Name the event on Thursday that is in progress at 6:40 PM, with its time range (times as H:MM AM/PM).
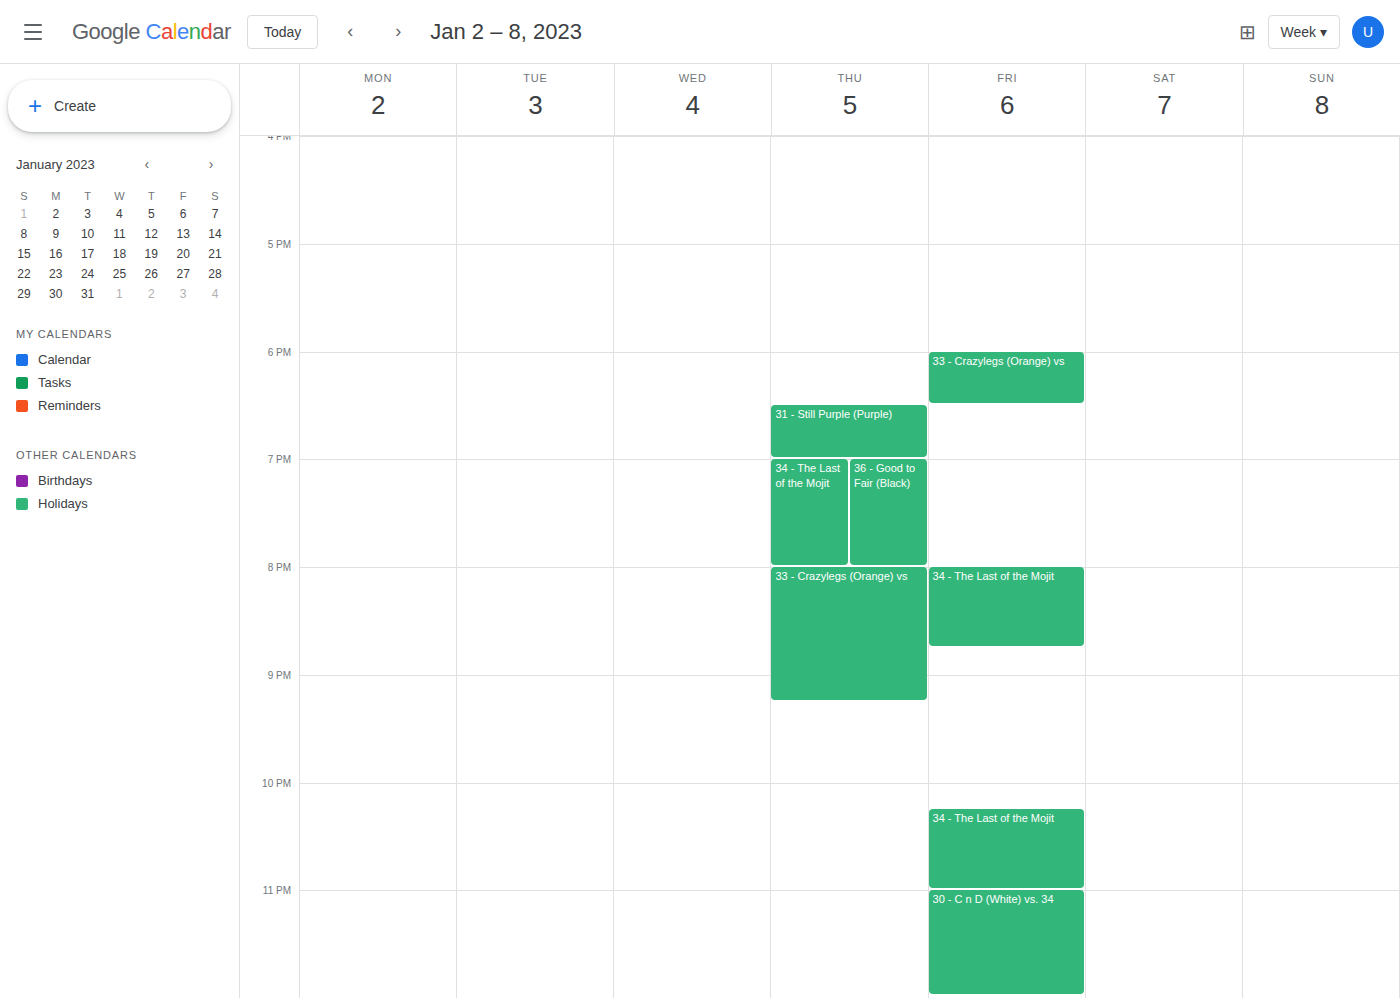
"31 - Still Purple (Purple)", 6:30 PM to 7:00 PM